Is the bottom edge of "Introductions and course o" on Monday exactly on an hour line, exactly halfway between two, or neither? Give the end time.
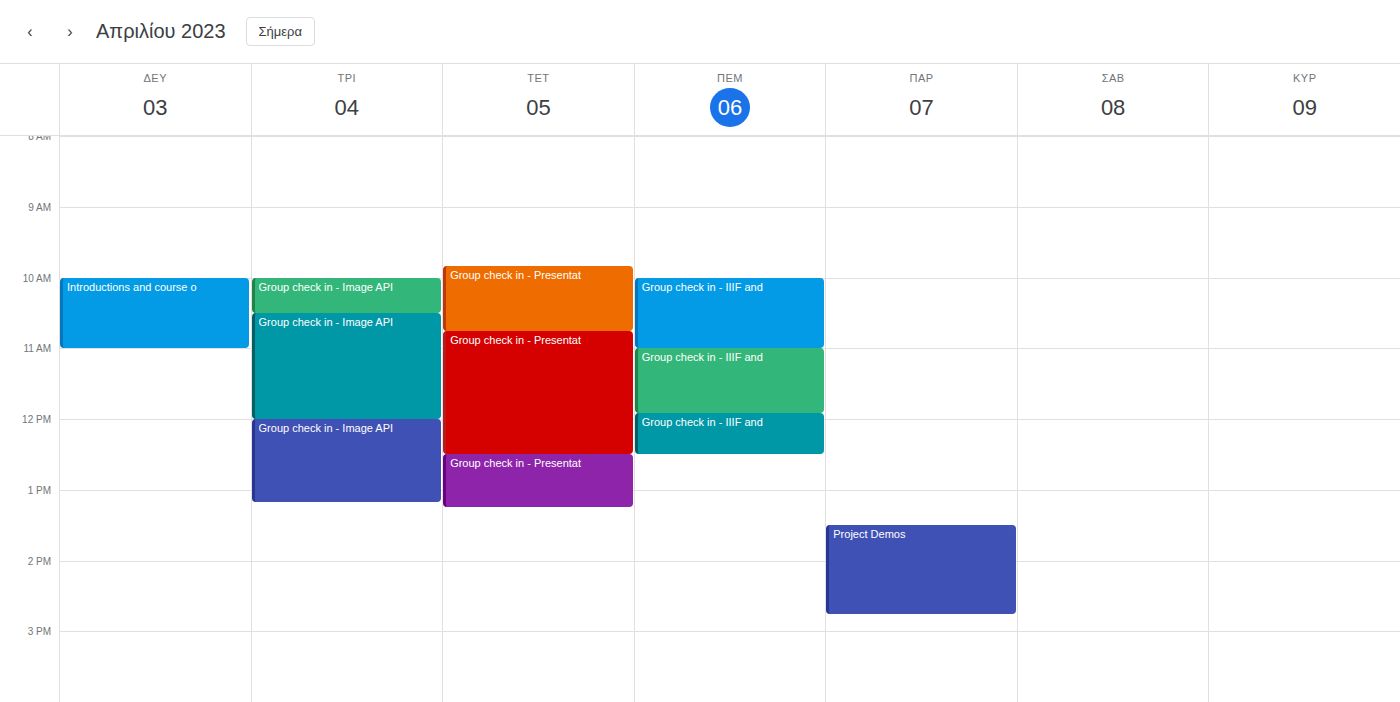
11:00 -- exactly on the 11:00 line.